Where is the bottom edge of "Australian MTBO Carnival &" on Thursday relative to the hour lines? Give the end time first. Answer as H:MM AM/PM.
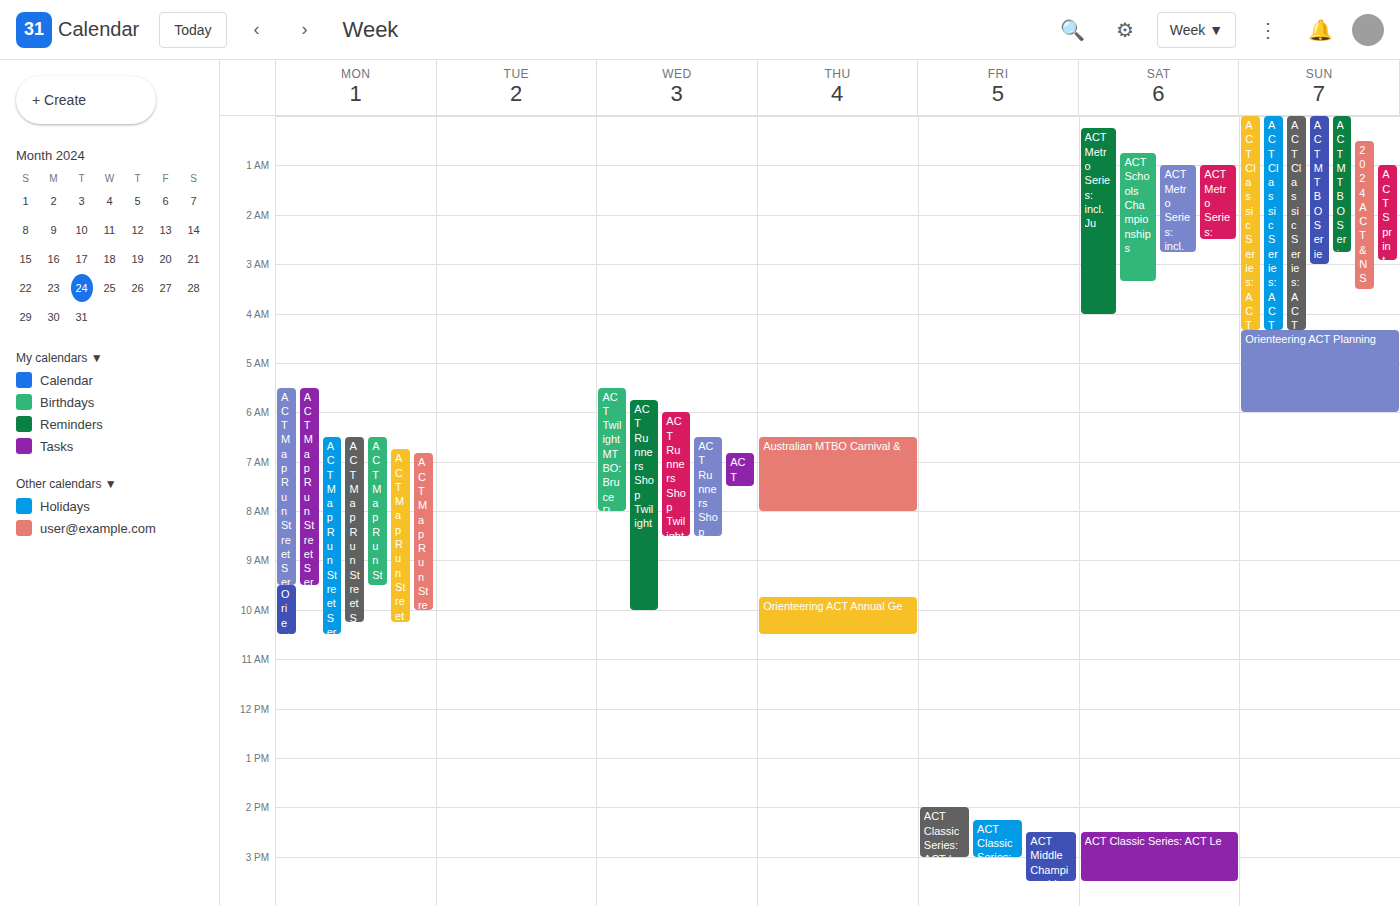
8:00 AM -- exactly on the 8 AM line.